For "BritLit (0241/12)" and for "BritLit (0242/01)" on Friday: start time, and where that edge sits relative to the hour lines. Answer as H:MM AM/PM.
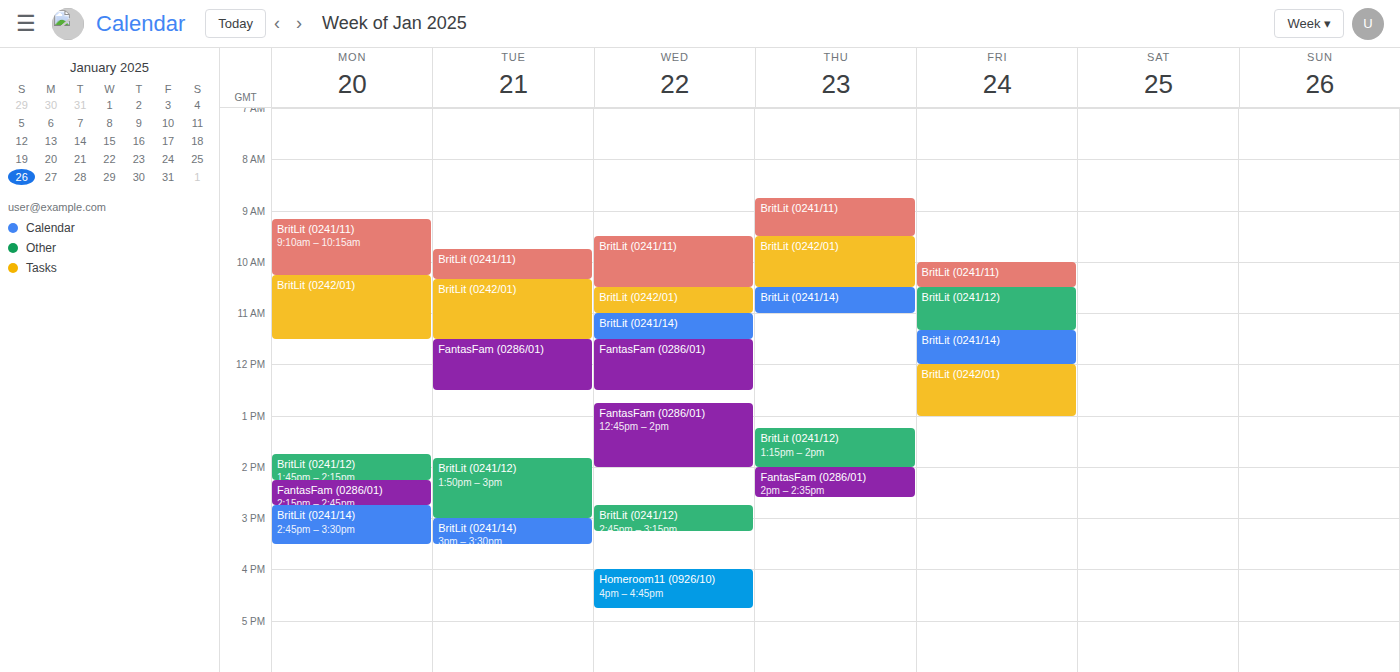
"BritLit (0241/12)": 10:30 AM, halfway between the 10 AM and 11 AM lines. "BritLit (0242/01)": 12:00 PM, exactly on the 12 PM line.